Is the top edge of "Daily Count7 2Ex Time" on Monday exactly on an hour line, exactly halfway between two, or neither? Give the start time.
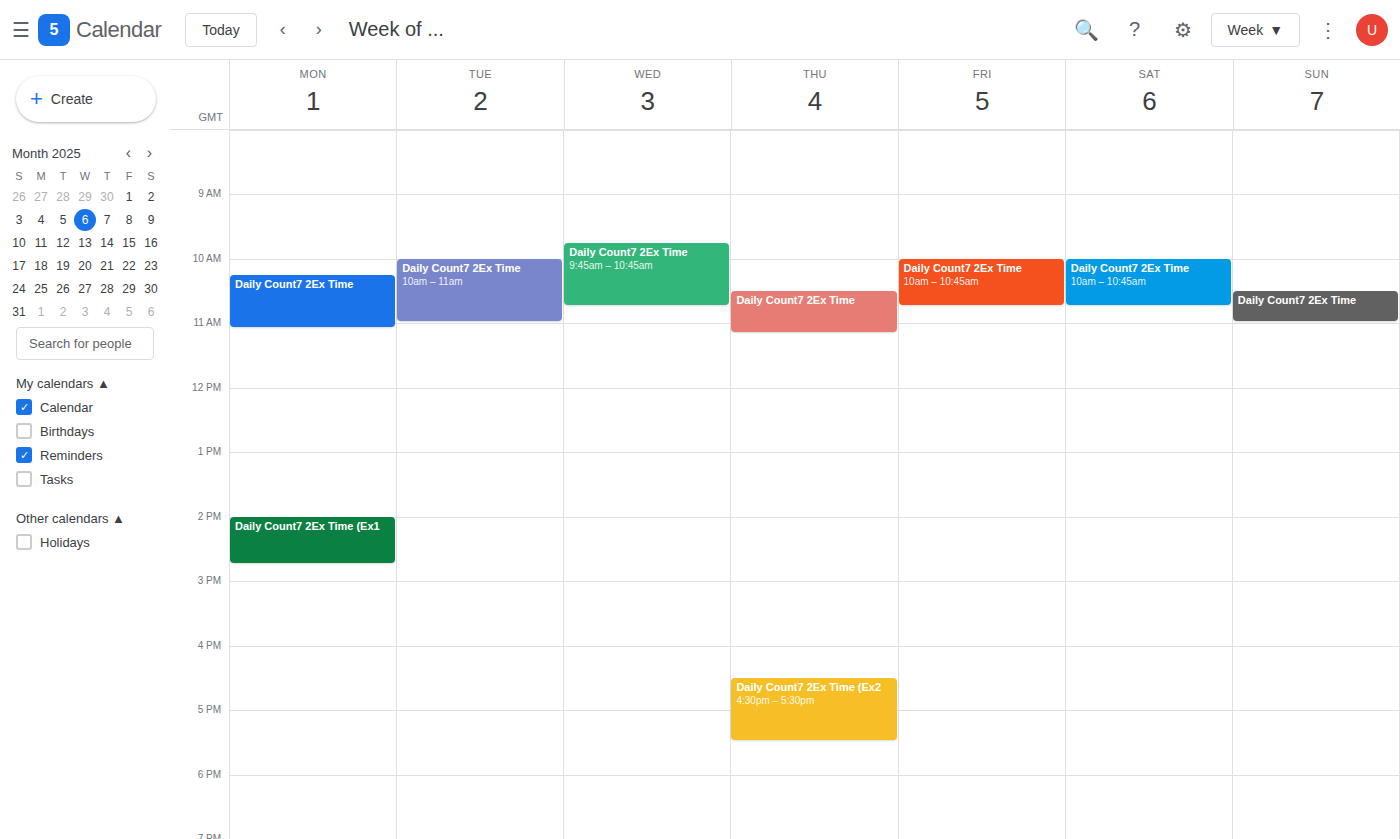
10:15 AM -- neither: a quarter of the way from the 10 AM line to the 11 AM line.